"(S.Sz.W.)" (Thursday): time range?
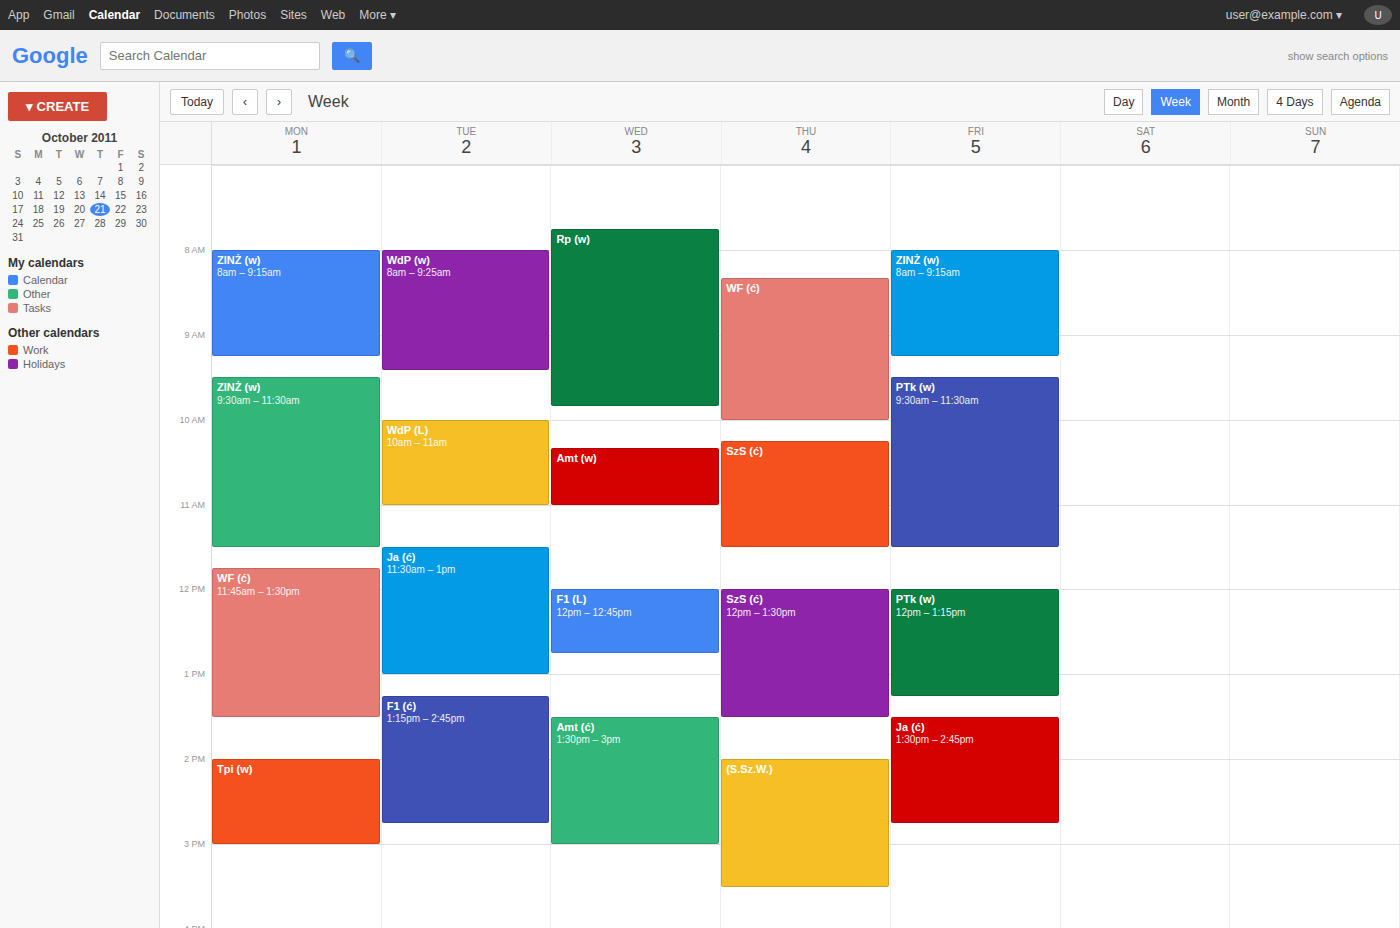
2:00 PM to 3:30 PM